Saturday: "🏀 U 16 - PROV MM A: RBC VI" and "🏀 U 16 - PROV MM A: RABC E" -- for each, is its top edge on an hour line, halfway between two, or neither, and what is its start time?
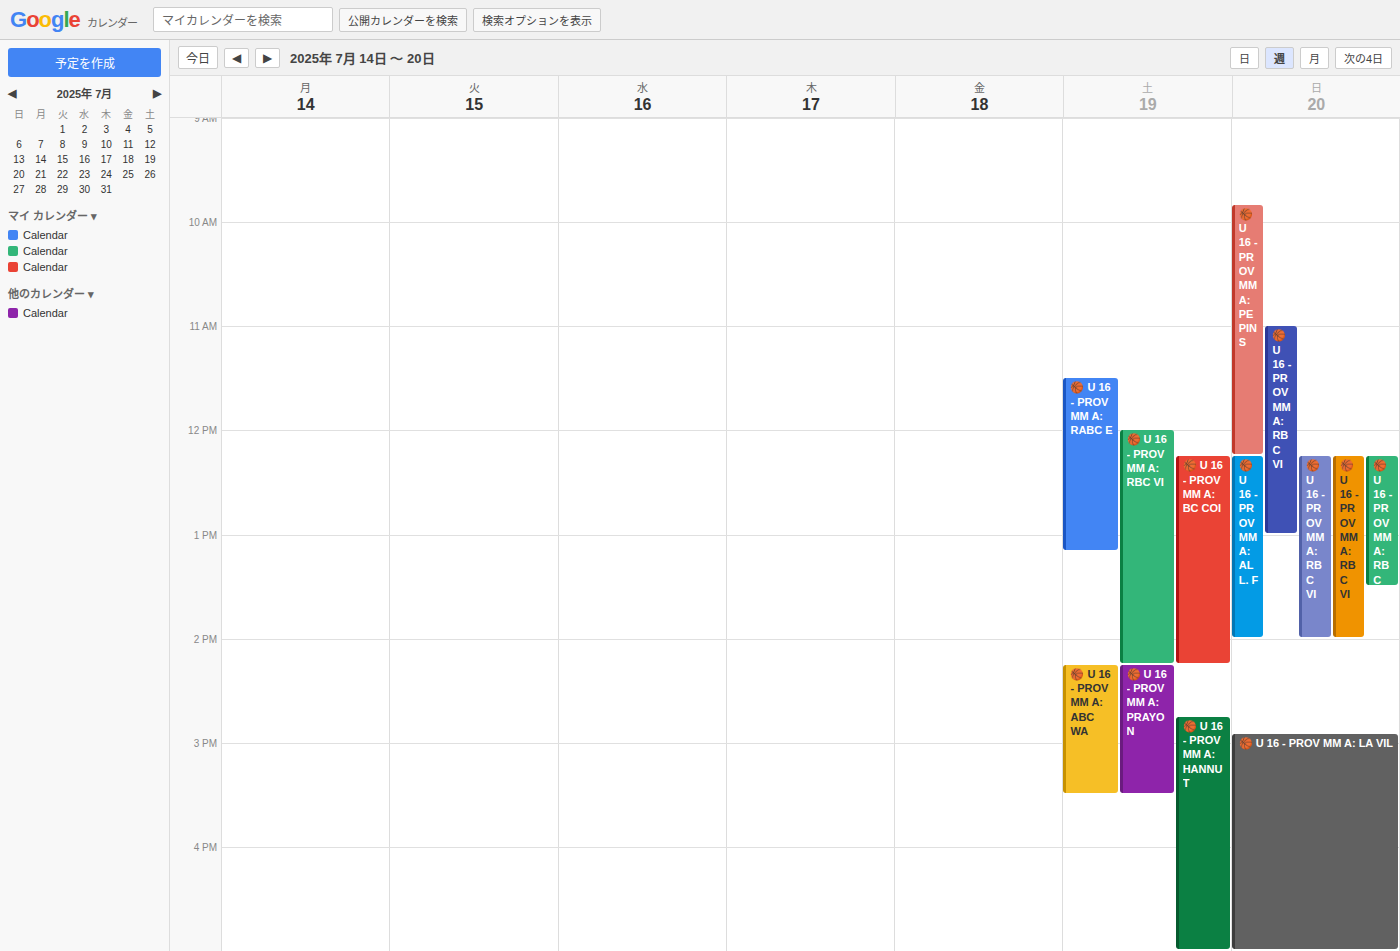
"🏀 U 16 - PROV MM A: RBC VI": 12:00 PM, exactly on the 12 PM line. "🏀 U 16 - PROV MM A: RABC E": 11:30 AM, halfway between the 11 AM and 12 PM lines.